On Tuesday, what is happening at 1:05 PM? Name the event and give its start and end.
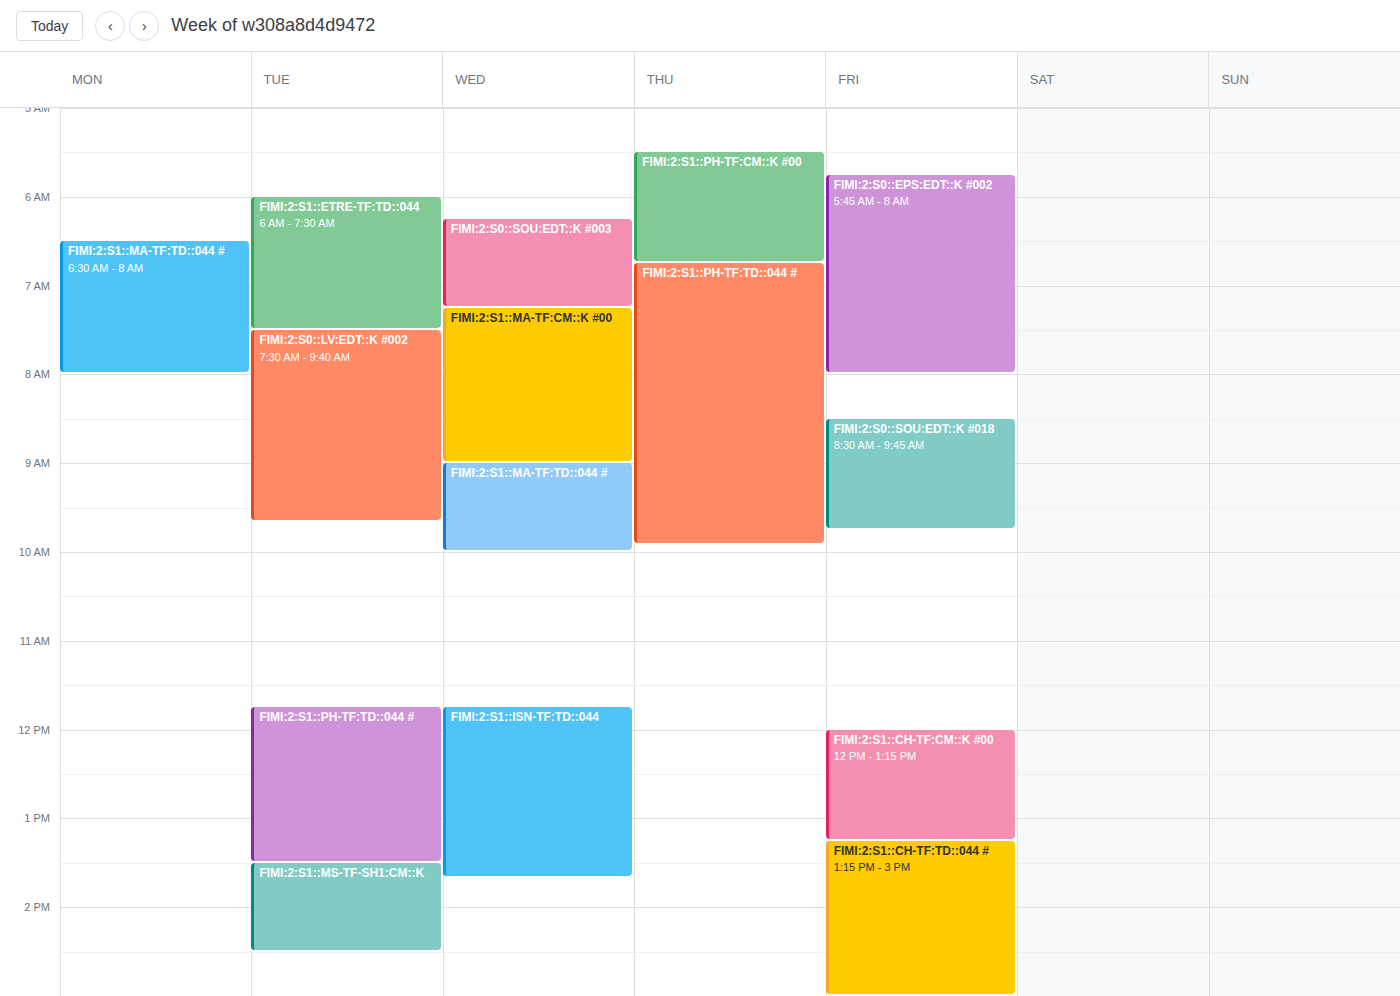
"FIMI:2:S1::PH-TF:TD::044 #", 11:45 AM to 1:30 PM